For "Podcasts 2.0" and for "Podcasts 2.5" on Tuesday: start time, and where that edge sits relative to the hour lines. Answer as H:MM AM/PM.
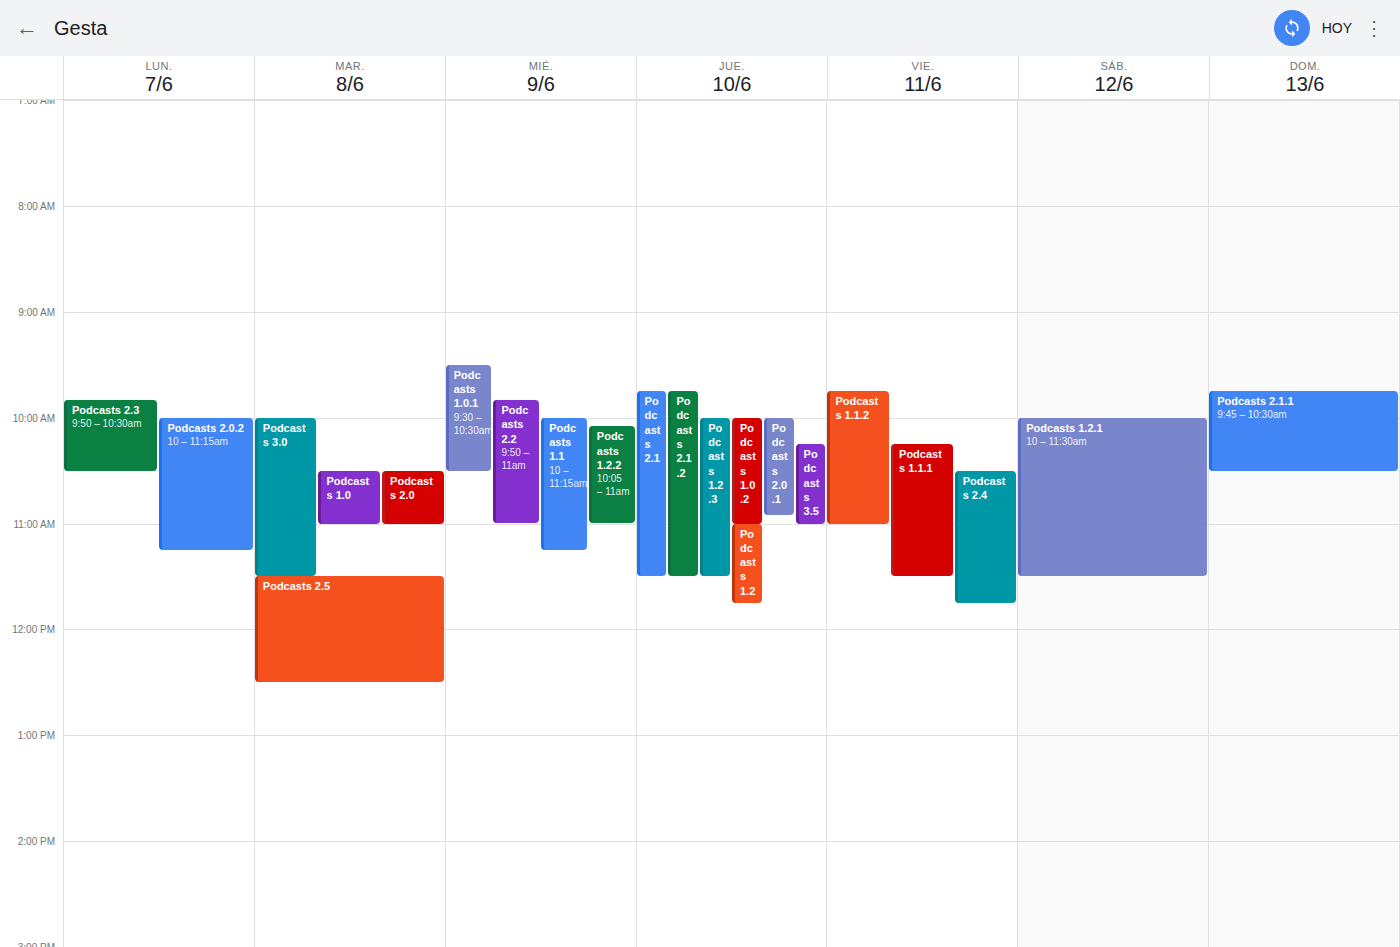
"Podcasts 2.0": 10:30 AM, halfway between the 10 AM and 11 AM lines. "Podcasts 2.5": 11:30 AM, halfway between the 11 AM and 12 PM lines.